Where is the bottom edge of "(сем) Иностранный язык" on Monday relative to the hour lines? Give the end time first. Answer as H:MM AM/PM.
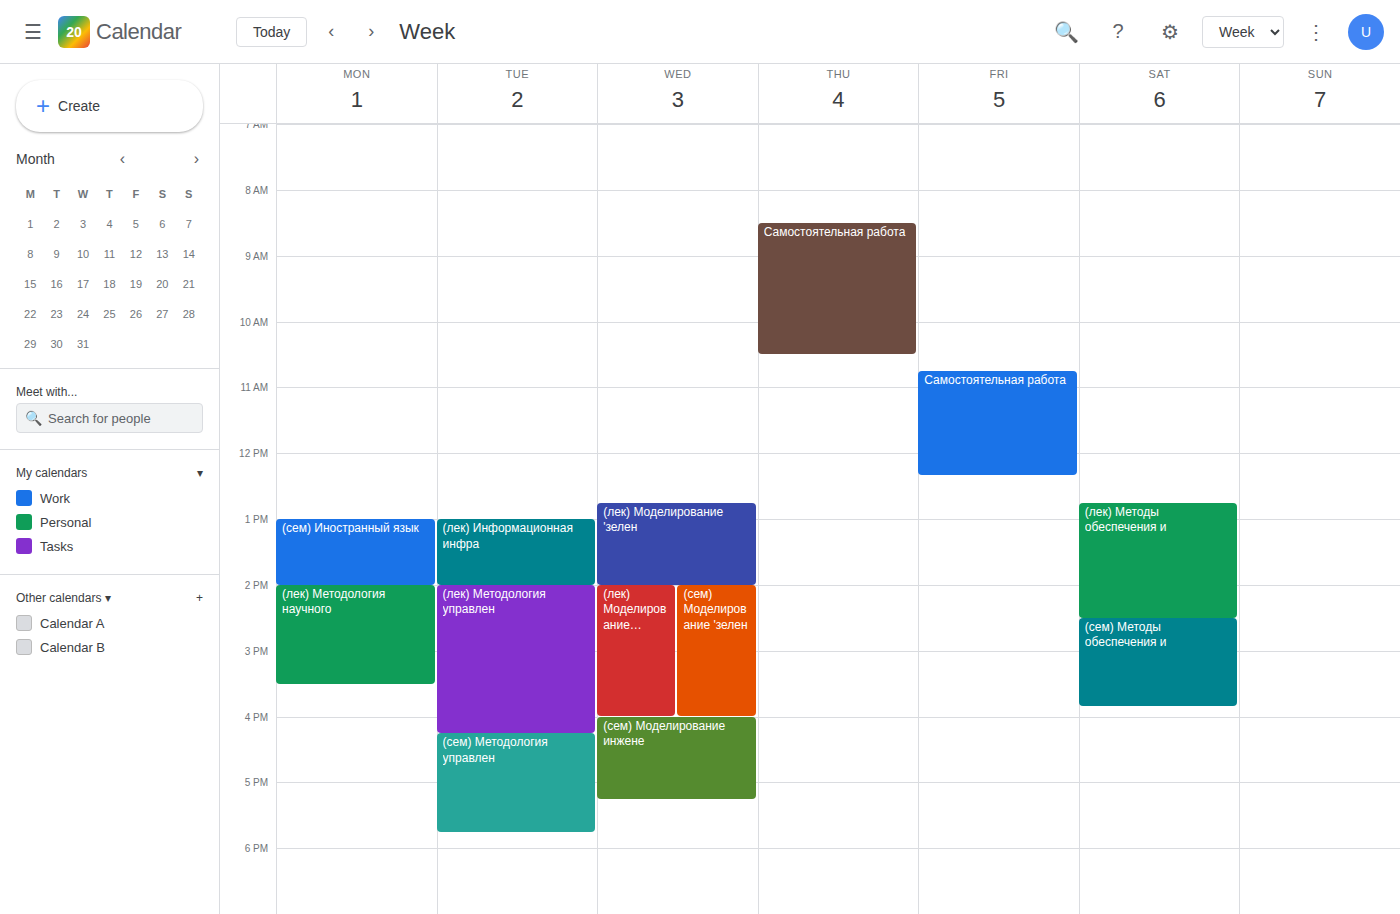
2:00 PM -- exactly on the 2 PM line.